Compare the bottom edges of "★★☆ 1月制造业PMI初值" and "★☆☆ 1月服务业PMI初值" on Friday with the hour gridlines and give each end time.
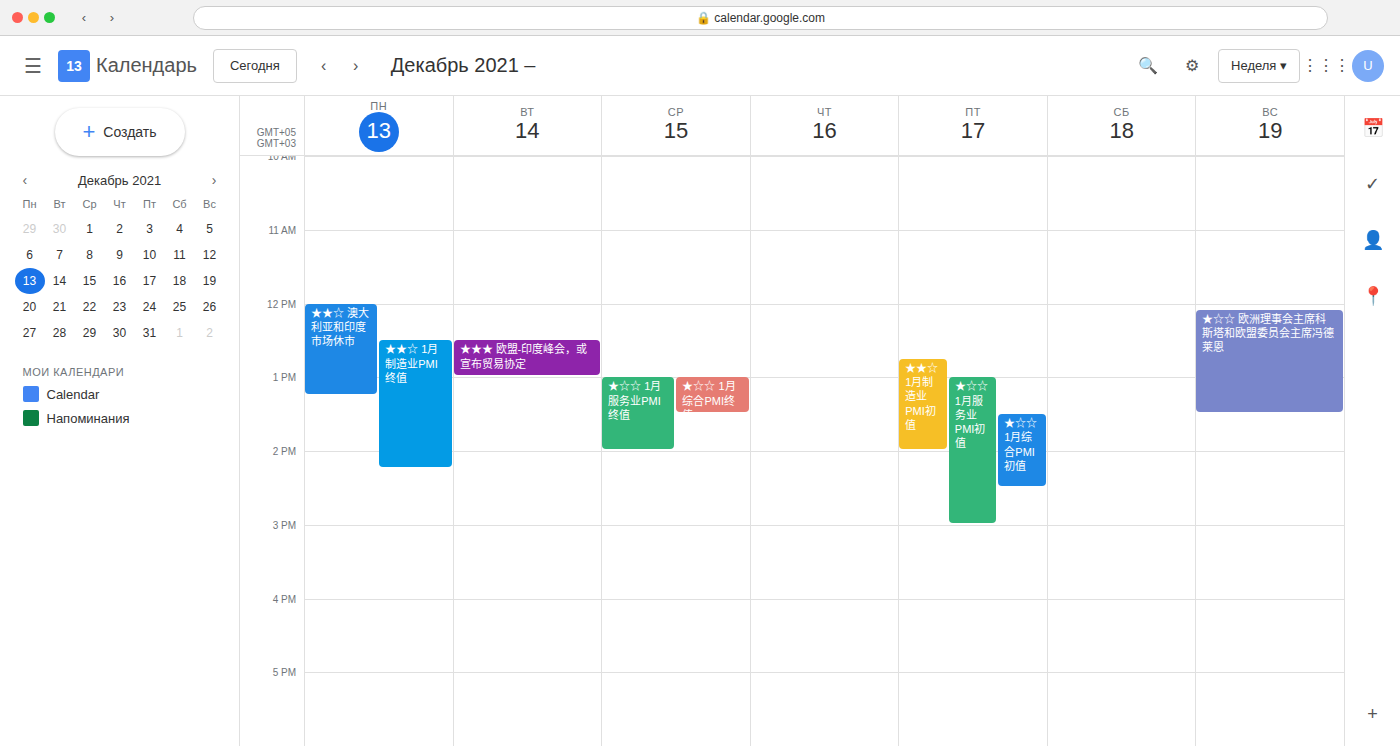
"★★☆ 1月制造业PMI初值": 2:00 PM, exactly on the 2 PM line. "★☆☆ 1月服务业PMI初值": 3:00 PM, exactly on the 3 PM line.